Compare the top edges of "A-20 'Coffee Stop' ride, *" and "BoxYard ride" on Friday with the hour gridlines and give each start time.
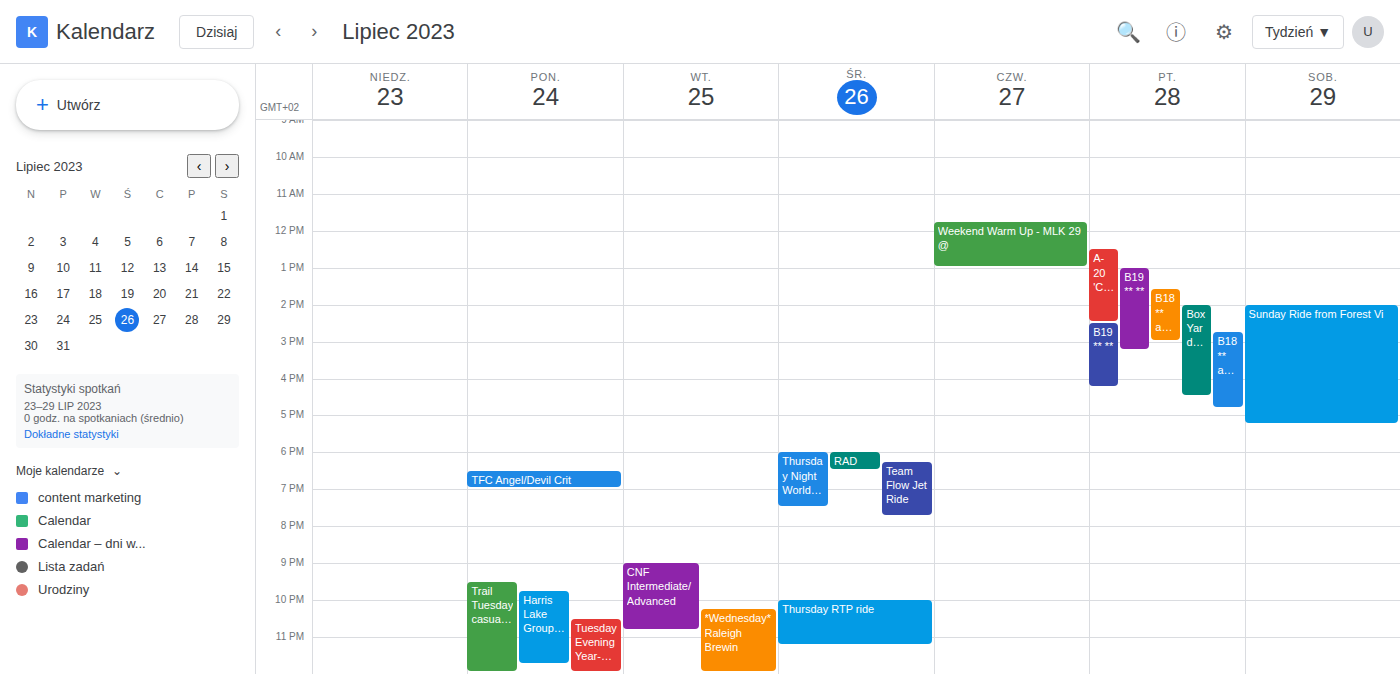
"A-20 'Coffee Stop' ride, *": 12:30 PM, halfway between the 12 PM and 1 PM lines. "BoxYard ride": 2:00 PM, exactly on the 2 PM line.